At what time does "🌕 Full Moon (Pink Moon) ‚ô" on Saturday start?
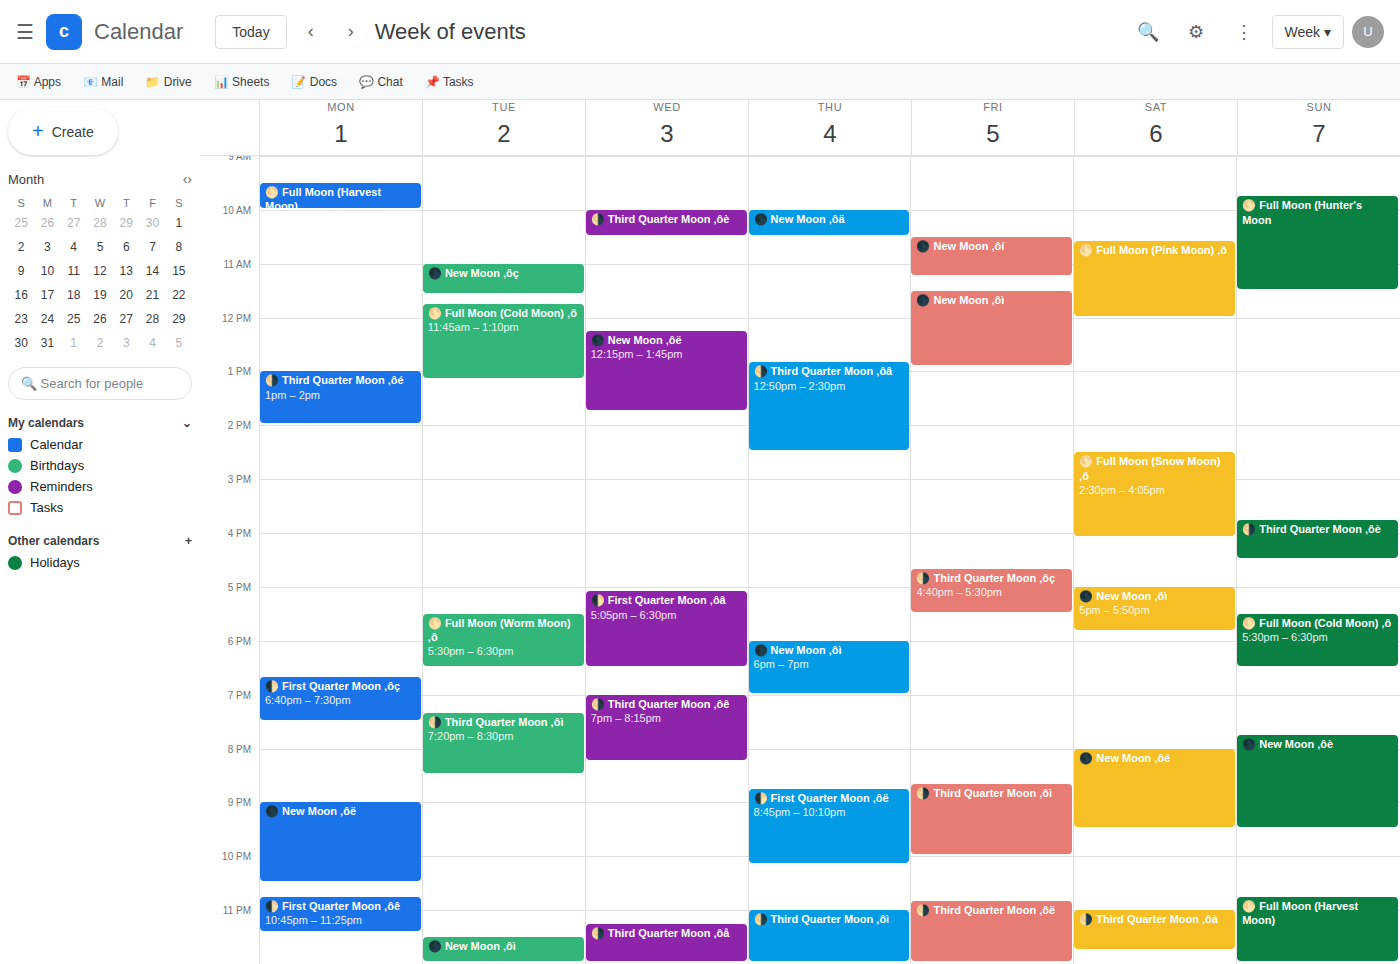
10:35 AM